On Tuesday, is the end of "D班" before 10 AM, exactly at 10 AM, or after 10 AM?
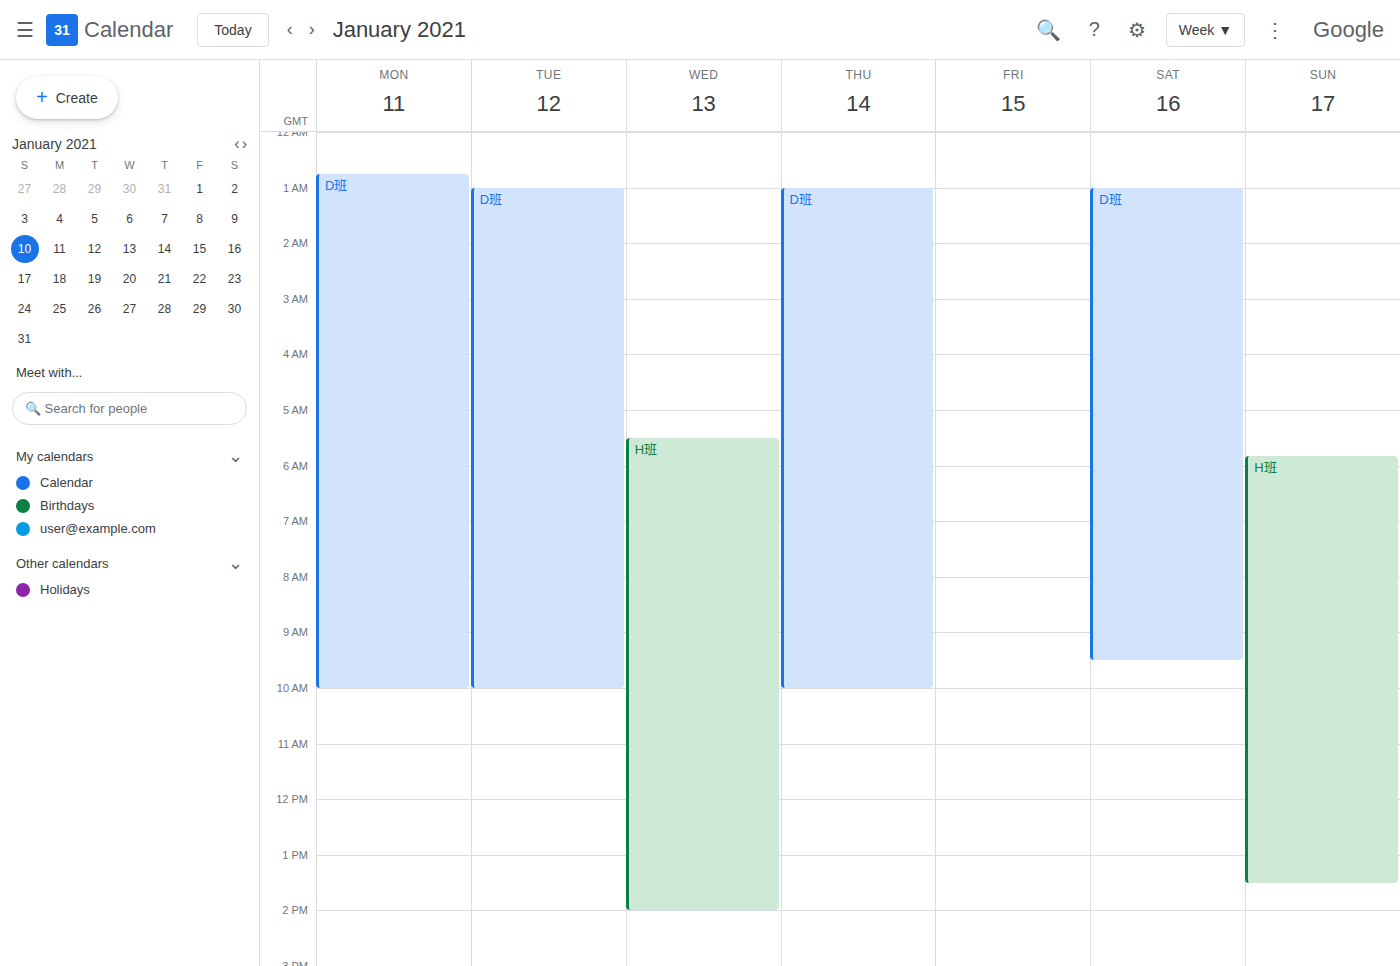
10:00 AM -- exactly at 10 AM, on the 10 AM line.